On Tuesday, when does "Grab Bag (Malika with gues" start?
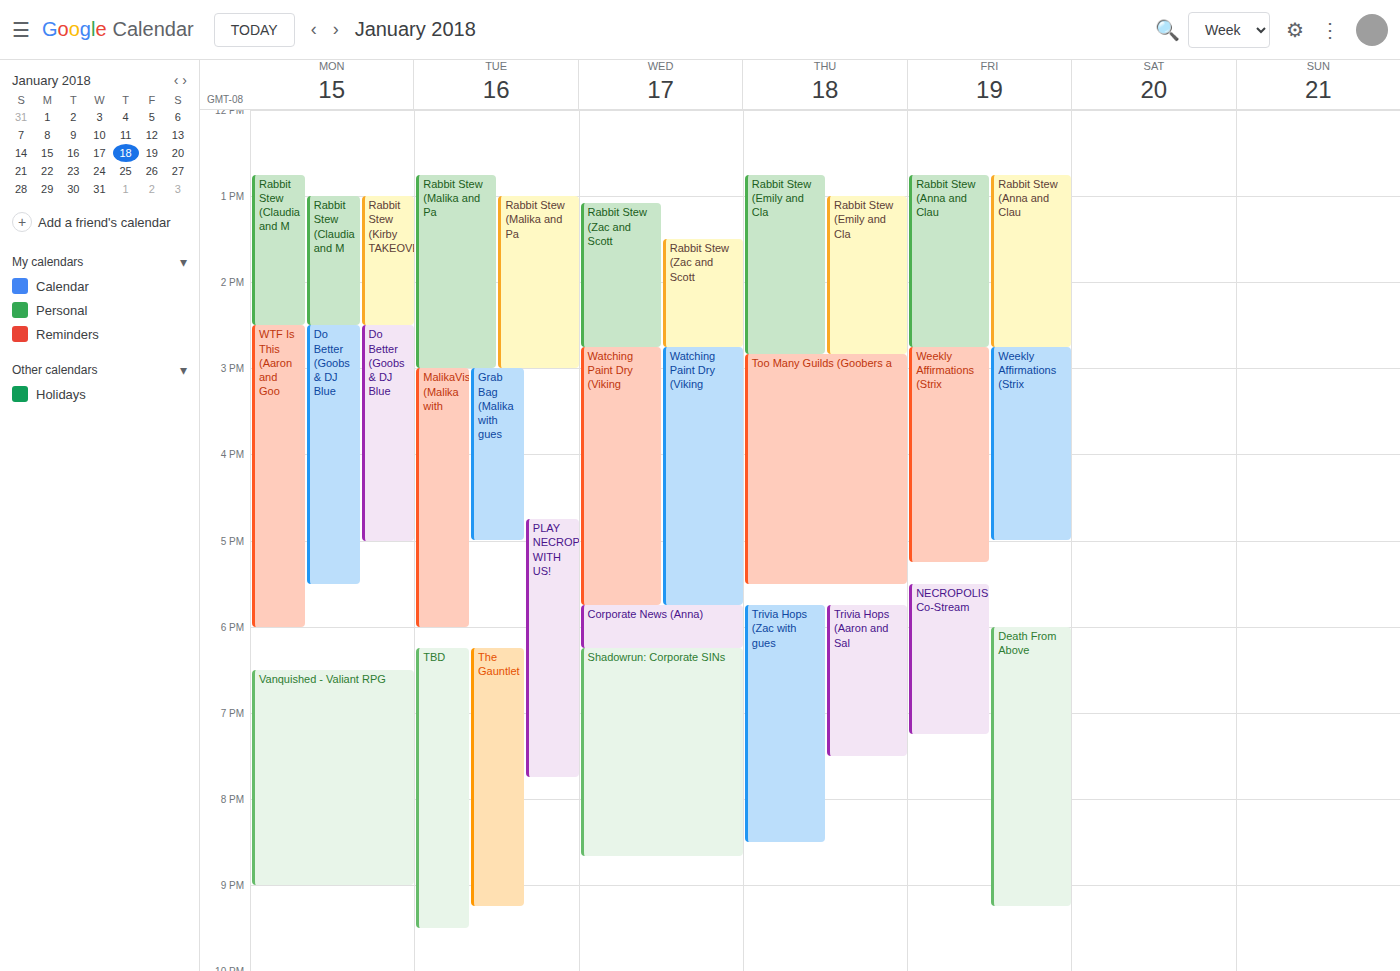
3:00 PM